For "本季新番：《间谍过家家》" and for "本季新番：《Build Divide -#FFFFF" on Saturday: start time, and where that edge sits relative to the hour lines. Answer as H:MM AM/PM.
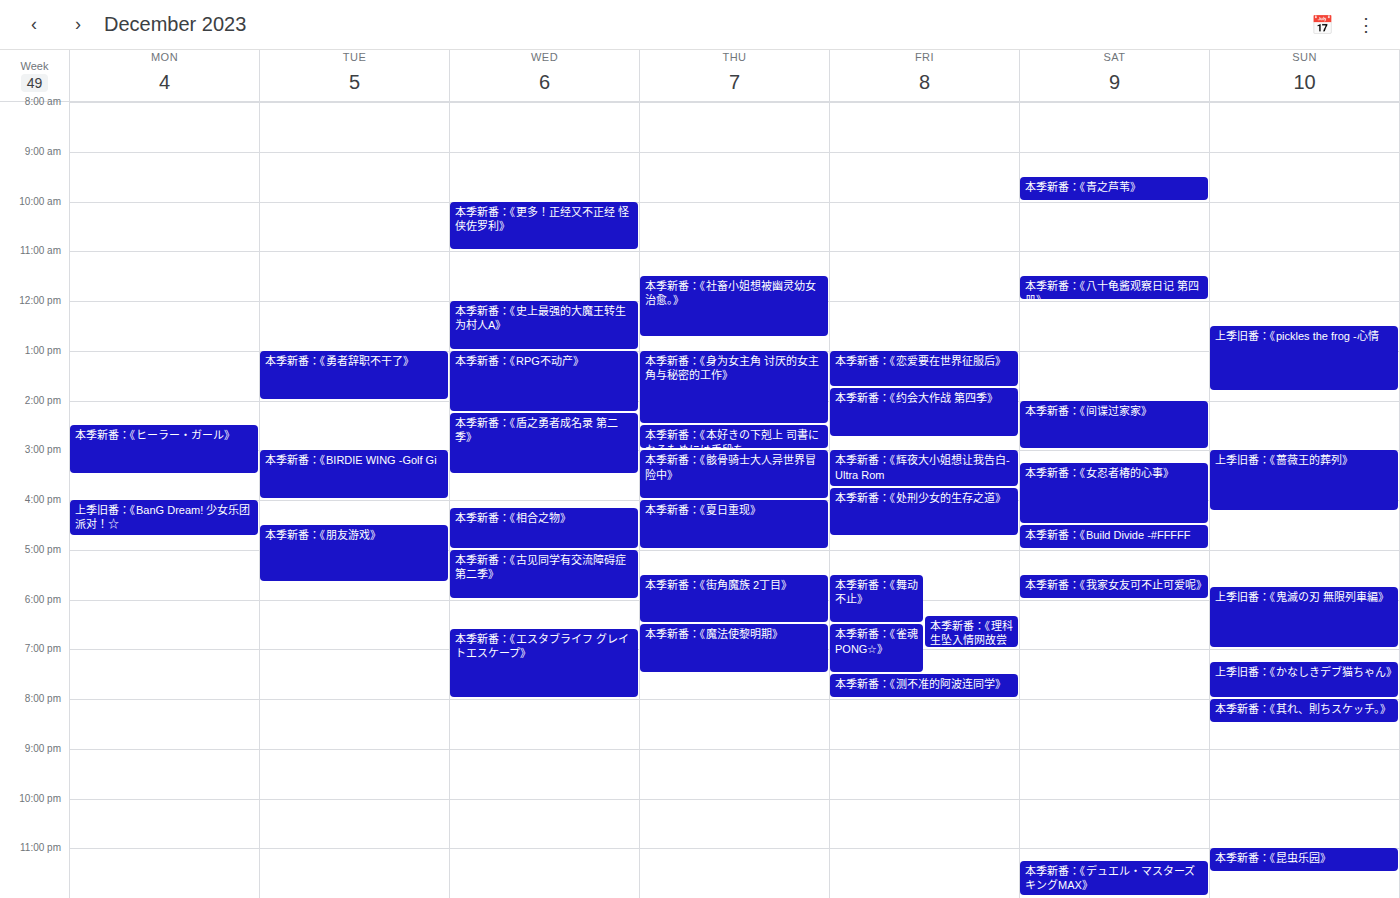
"本季新番：《间谍过家家》": 2:00 PM, exactly on the 2 PM line. "本季新番：《Build Divide -#FFFFF": 4:30 PM, halfway between the 4 PM and 5 PM lines.